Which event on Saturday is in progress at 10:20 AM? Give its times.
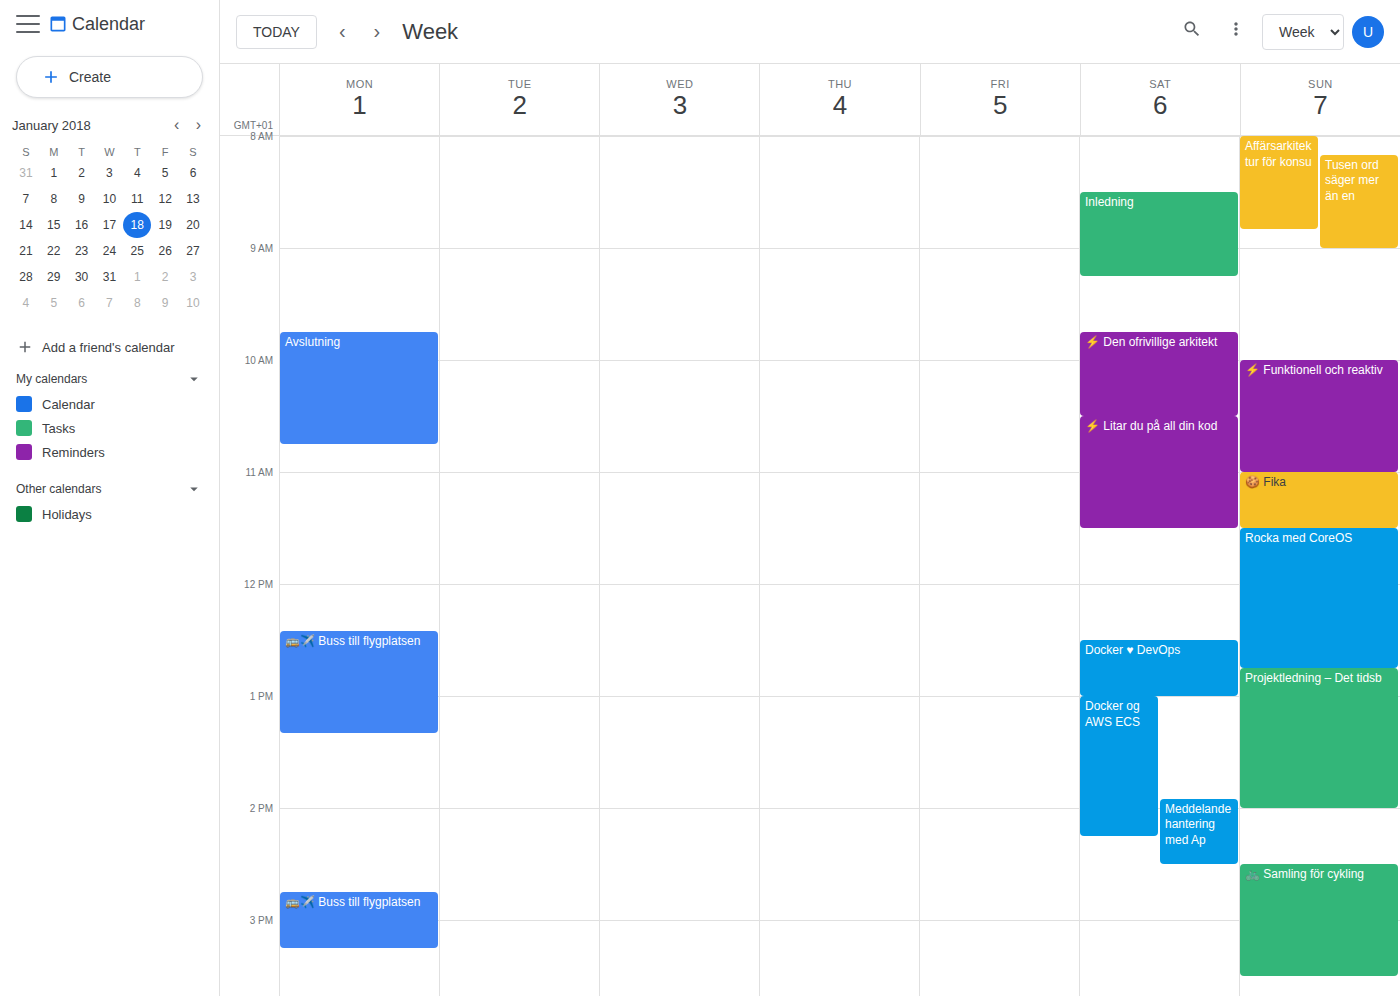
"⚡ Den ofrivillige arkitekt", 9:45 AM to 10:30 AM